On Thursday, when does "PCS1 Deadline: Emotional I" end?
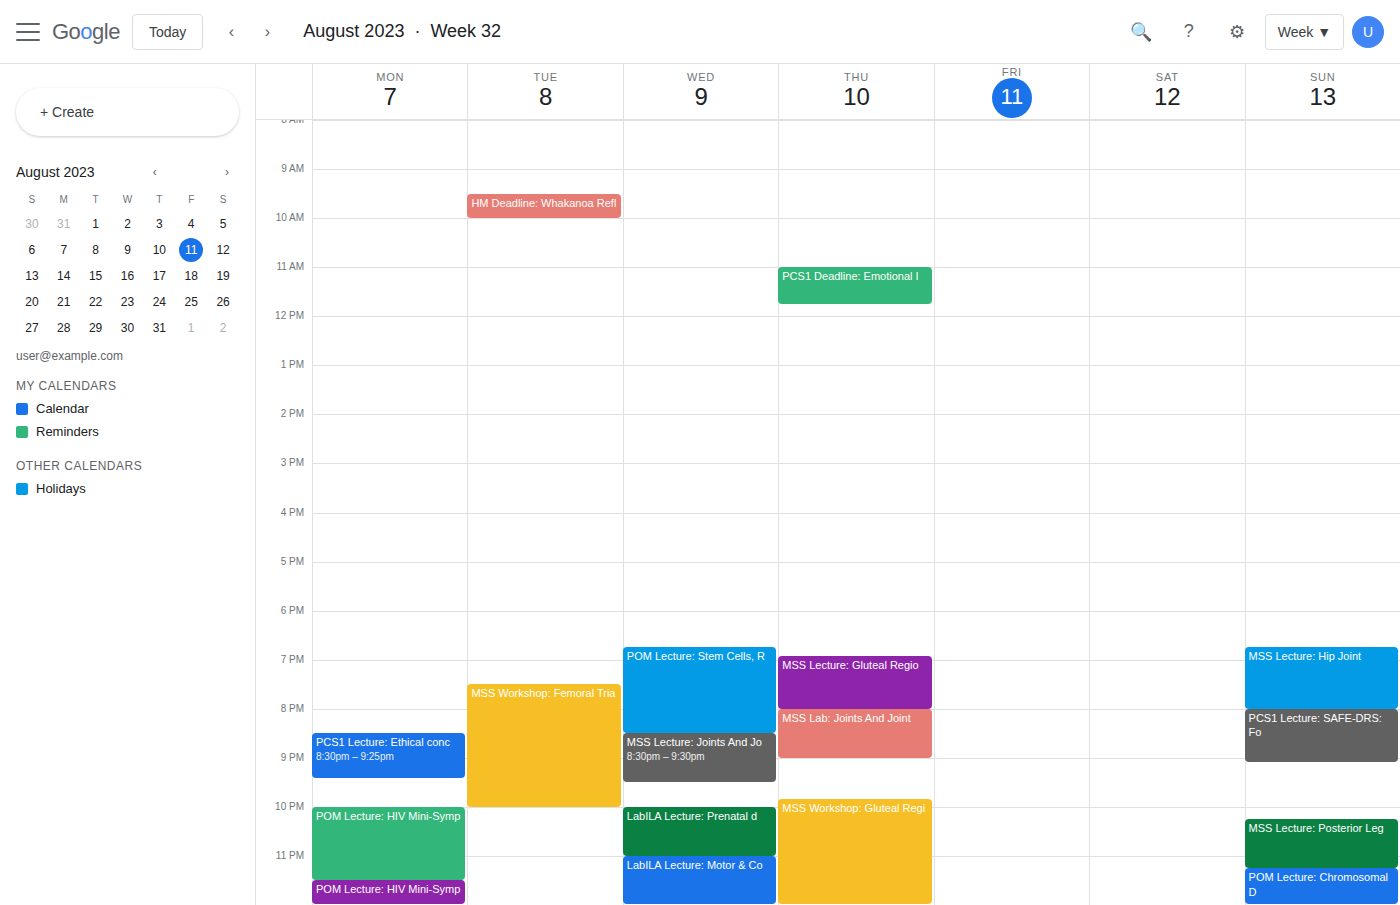
11:45 AM